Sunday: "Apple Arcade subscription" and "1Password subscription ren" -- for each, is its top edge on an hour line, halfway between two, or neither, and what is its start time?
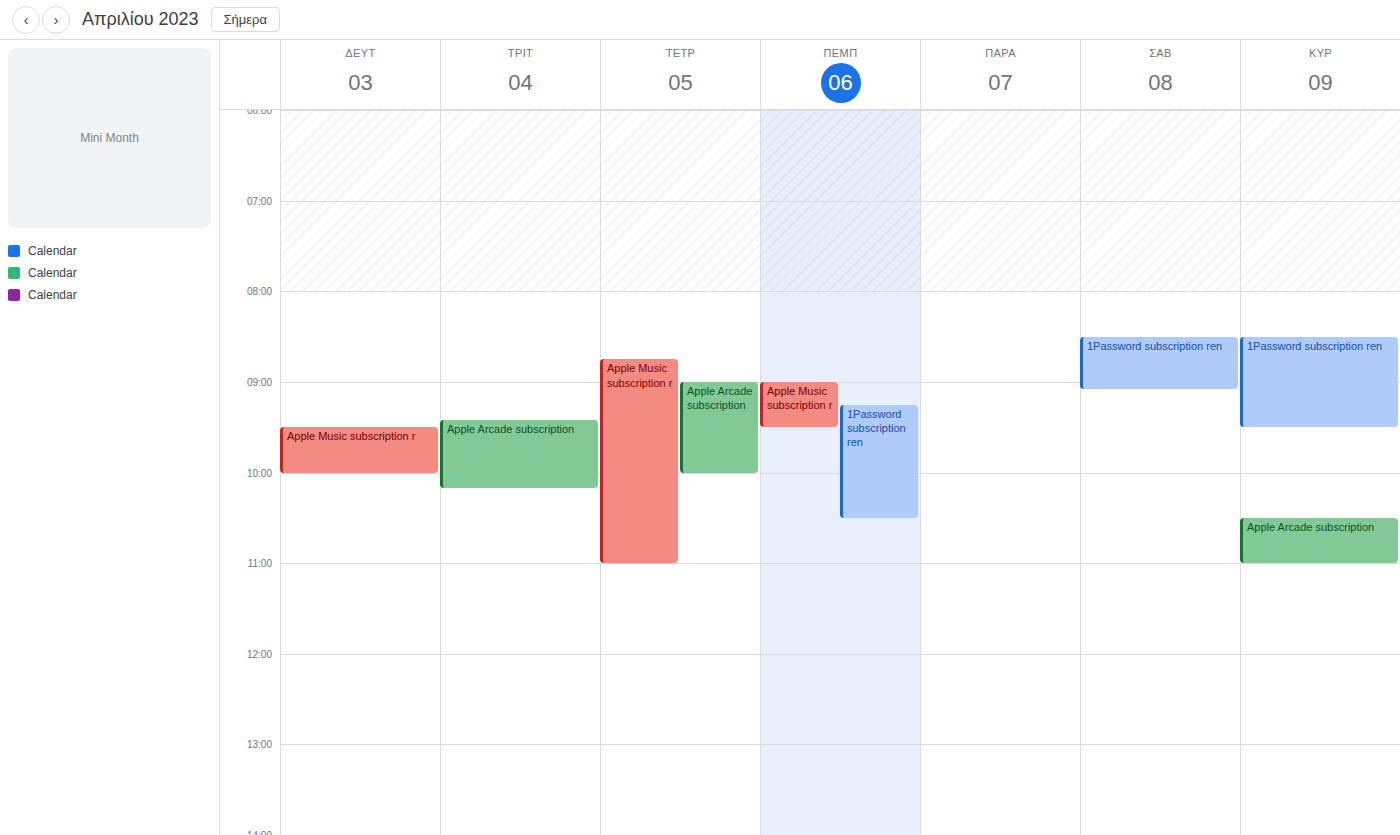
"Apple Arcade subscription": 10:30 AM, halfway between the 10 AM and 11 AM lines. "1Password subscription ren": 8:30 AM, halfway between the 8 AM and 9 AM lines.